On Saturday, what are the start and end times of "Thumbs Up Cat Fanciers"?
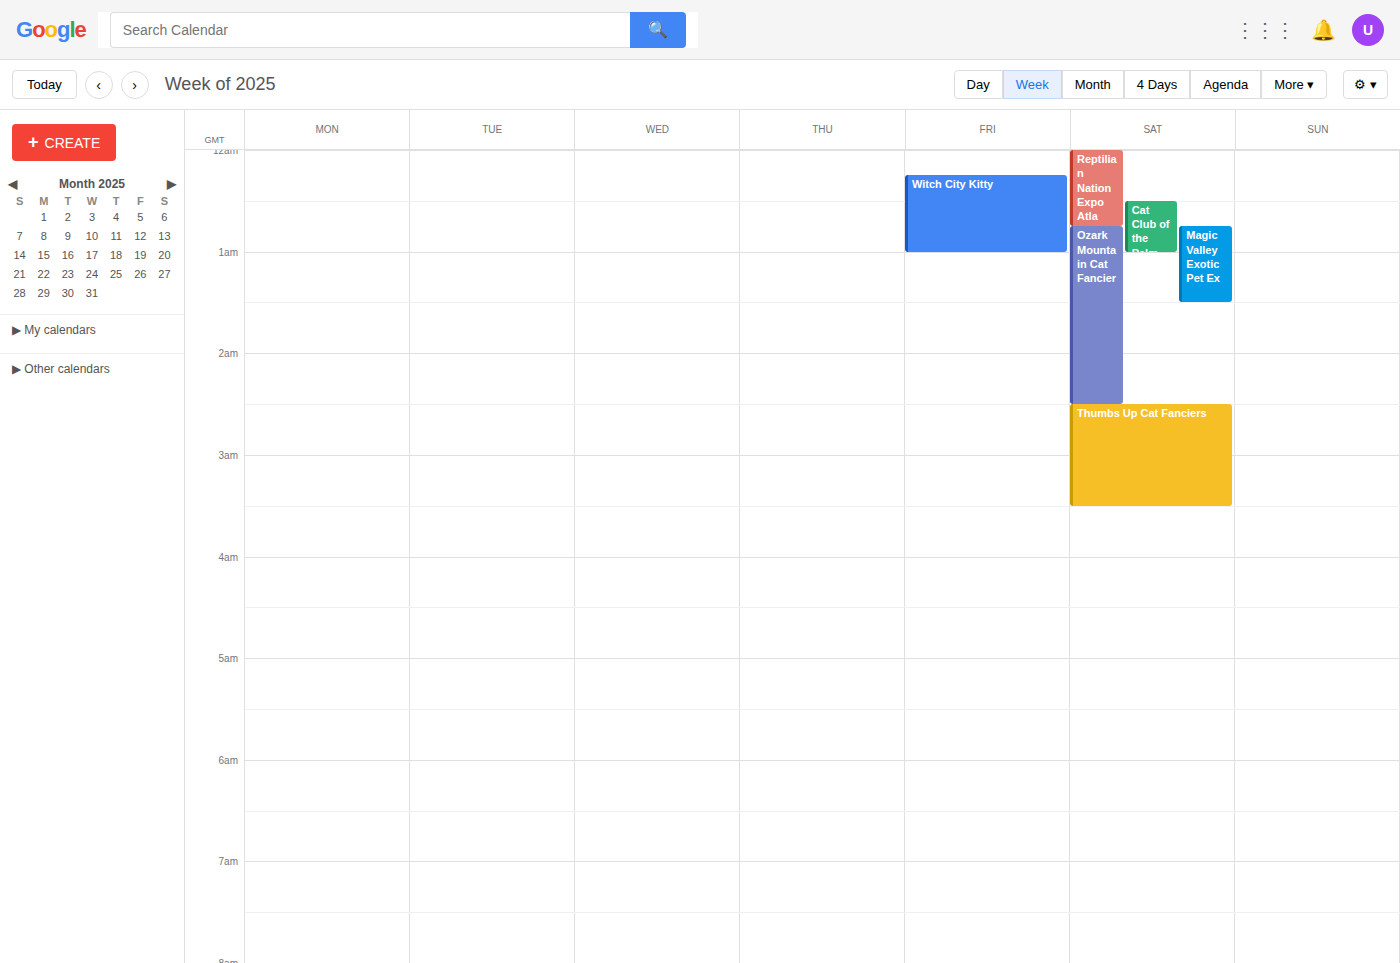
2:30 AM to 3:30 AM